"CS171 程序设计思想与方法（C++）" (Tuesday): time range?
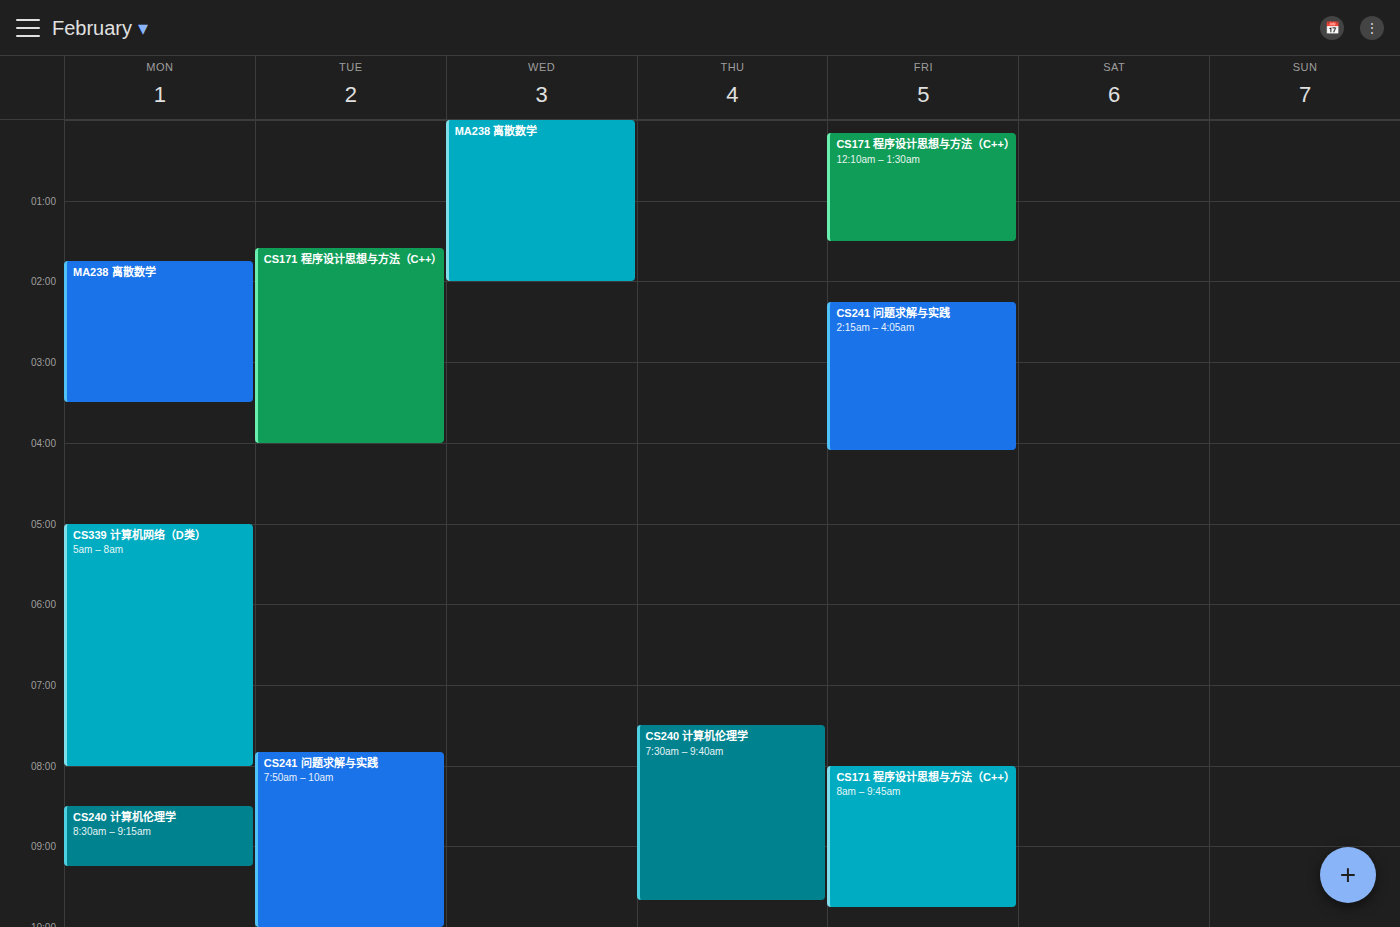
01:35 to 04:00